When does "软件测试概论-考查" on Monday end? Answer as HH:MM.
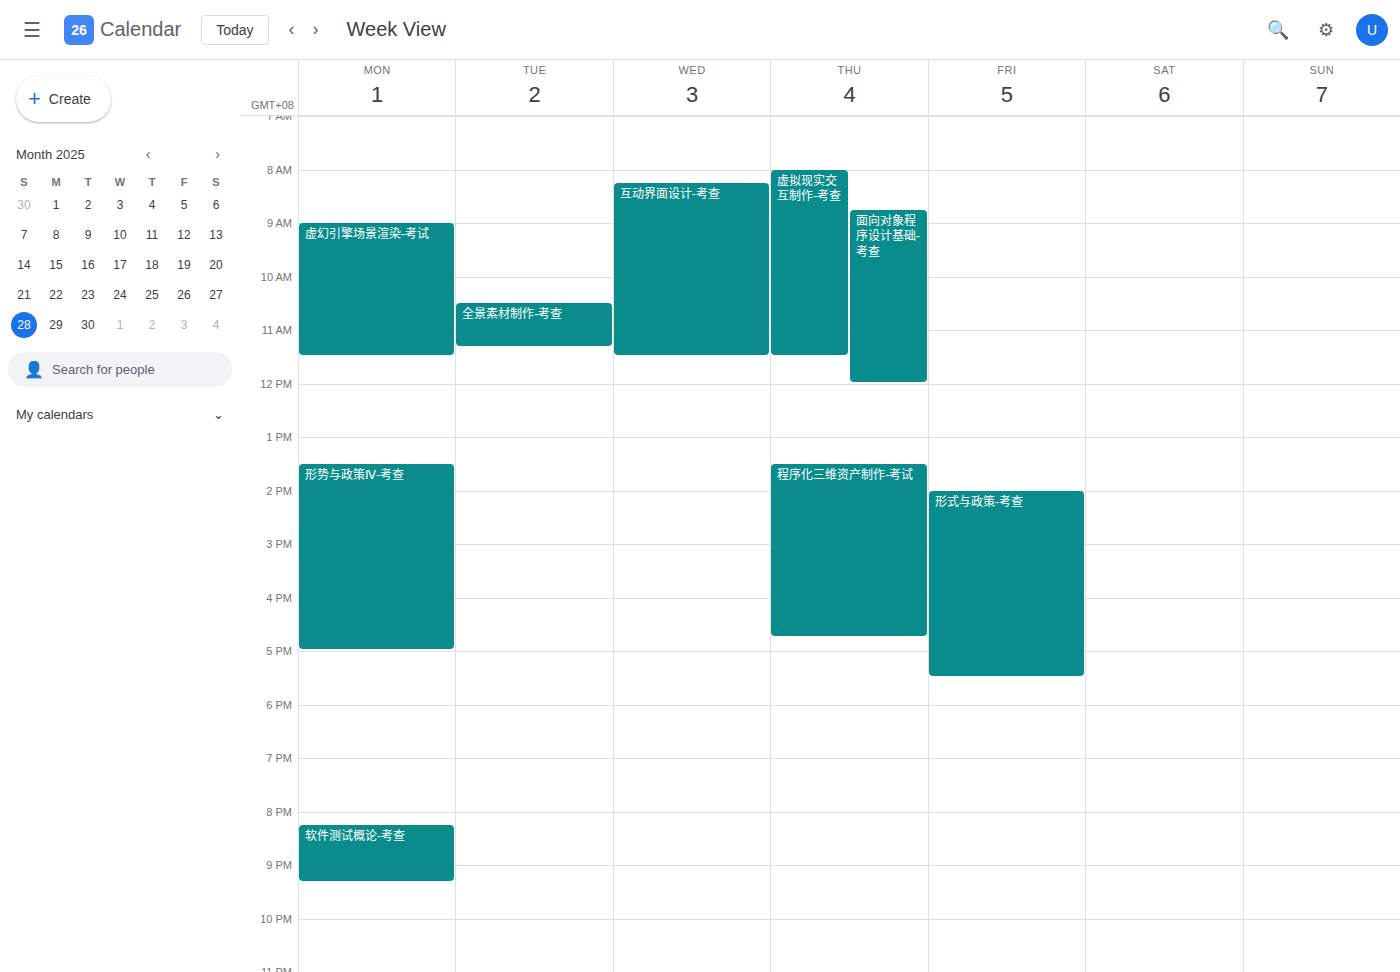
21:20